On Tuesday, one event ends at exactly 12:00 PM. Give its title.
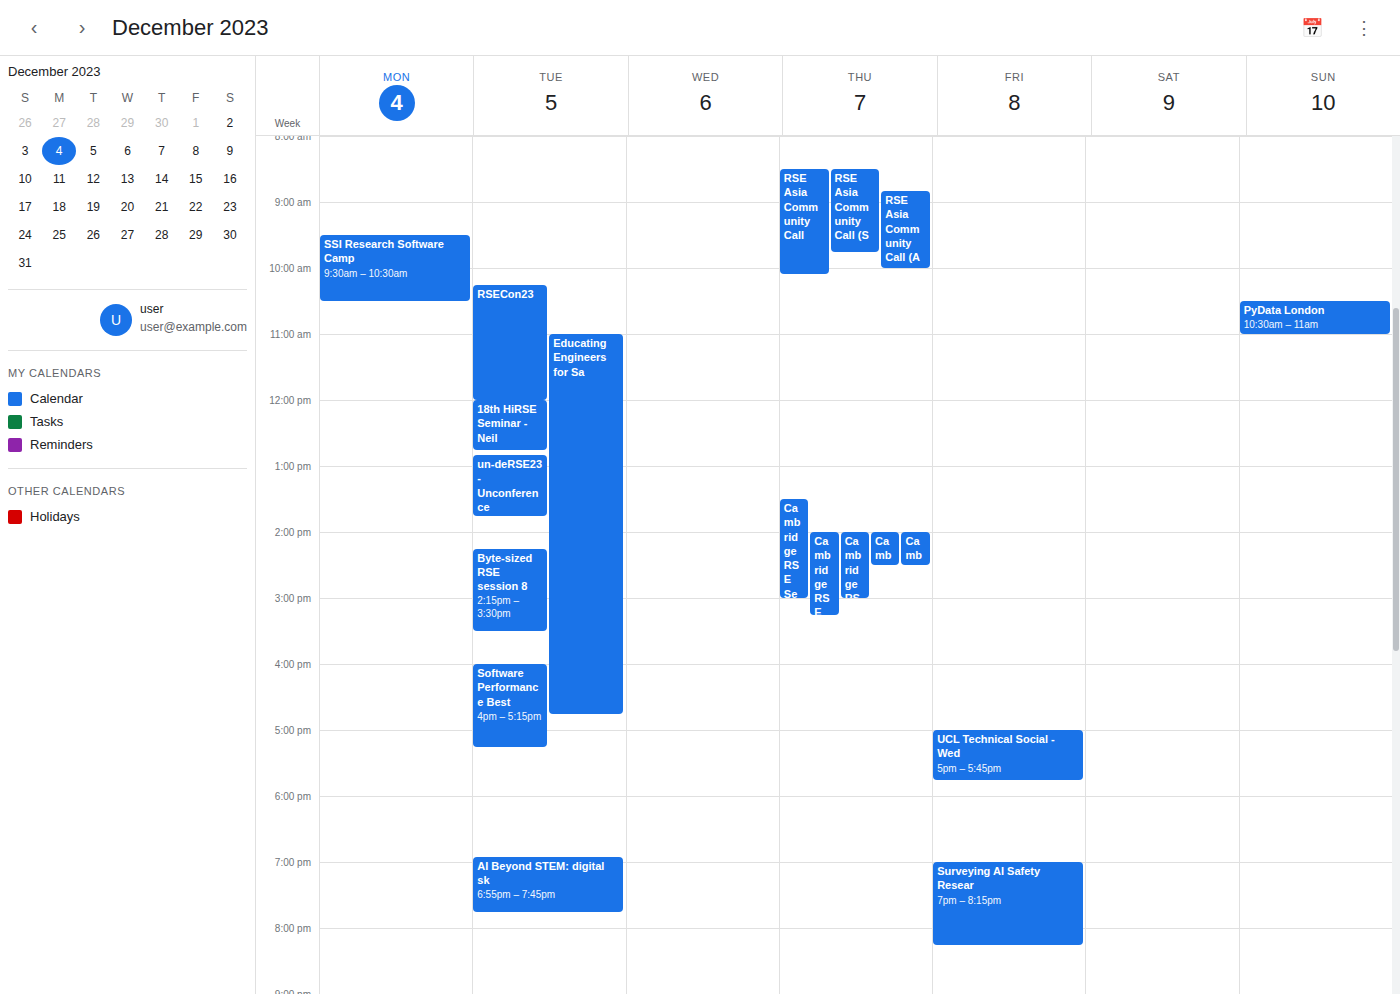
"RSECon23"